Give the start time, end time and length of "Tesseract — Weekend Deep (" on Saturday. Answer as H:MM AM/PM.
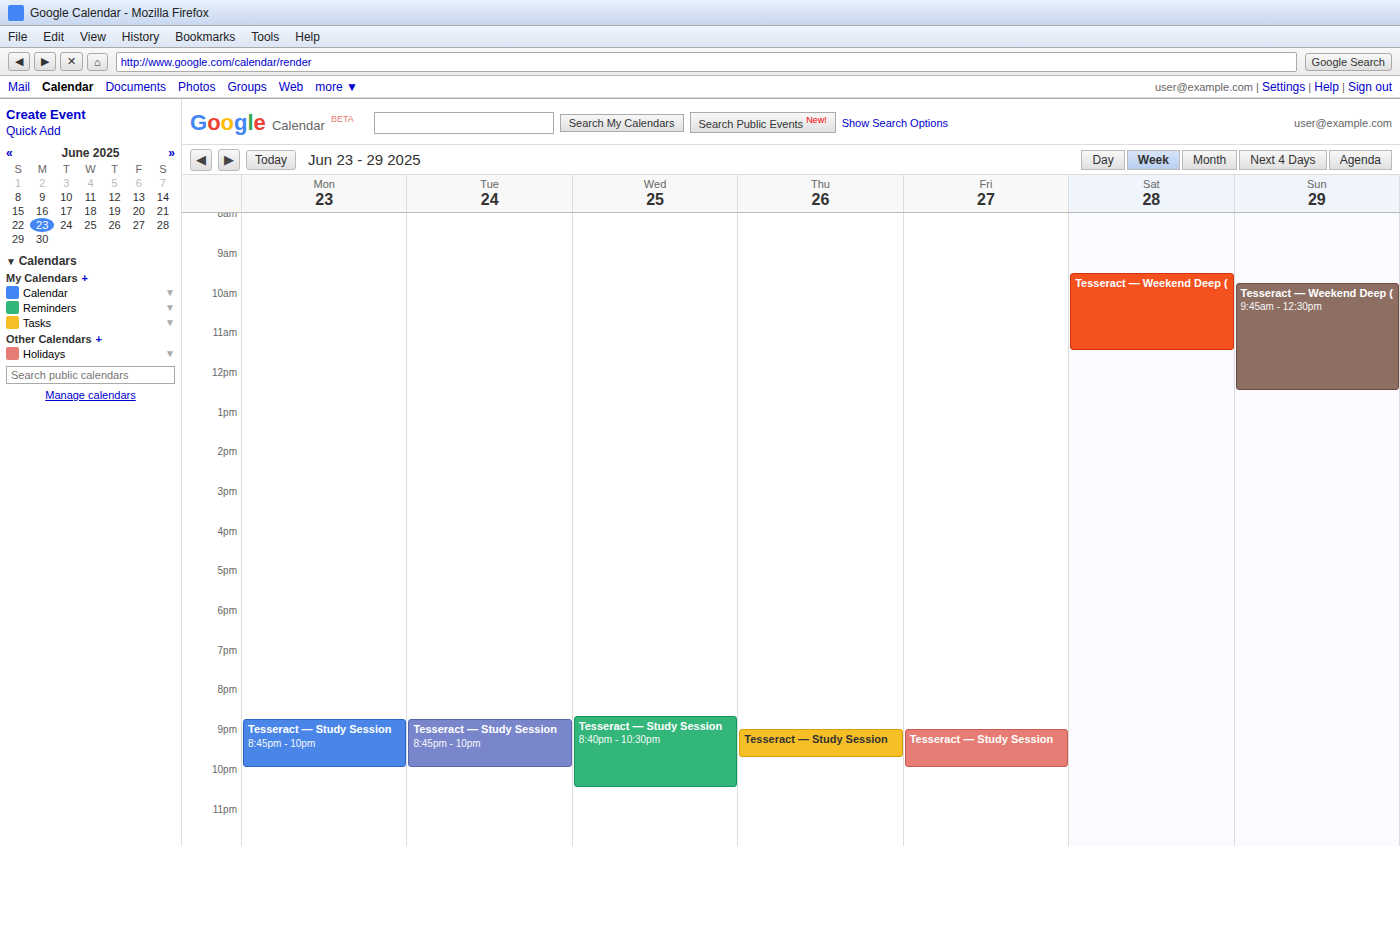
9:30 AM to 11:30 AM, 2 hours